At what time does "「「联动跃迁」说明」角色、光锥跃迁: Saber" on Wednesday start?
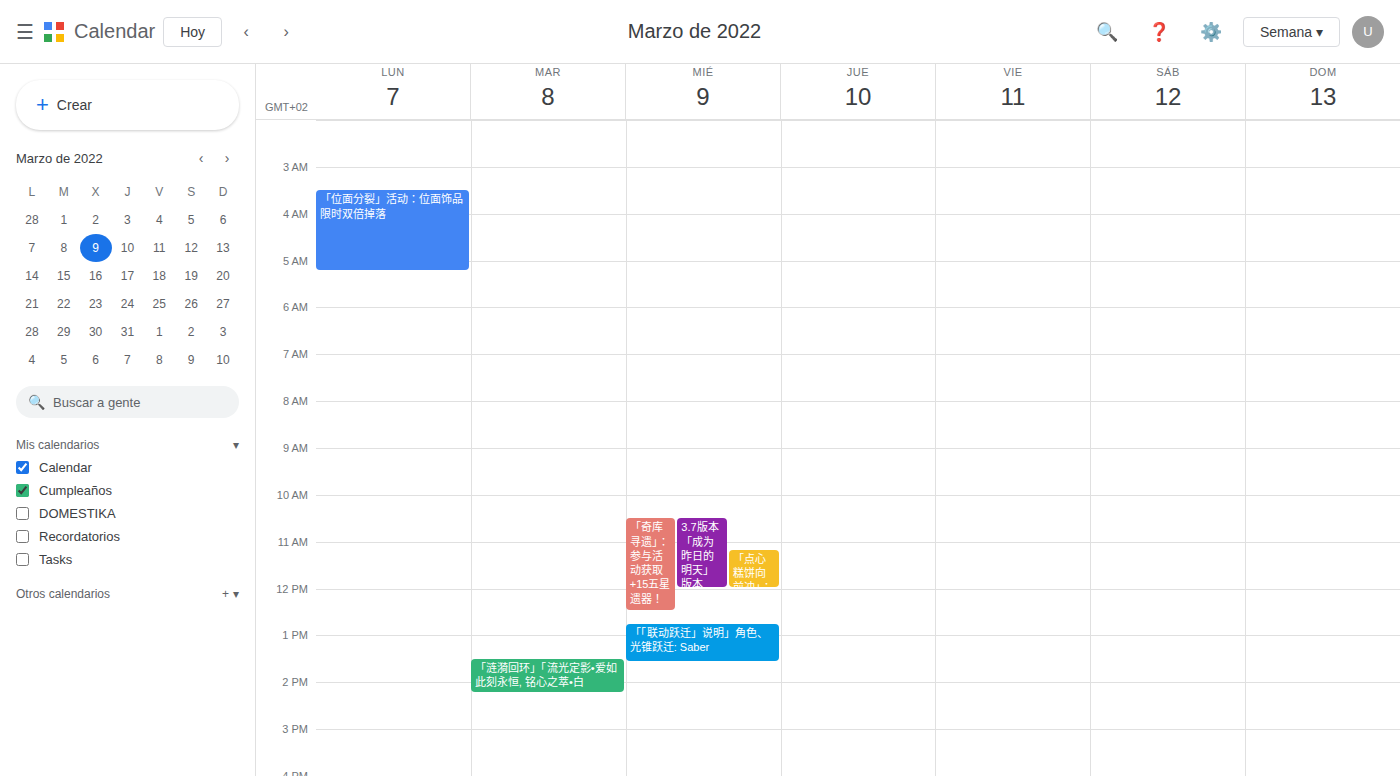
12:45 PM